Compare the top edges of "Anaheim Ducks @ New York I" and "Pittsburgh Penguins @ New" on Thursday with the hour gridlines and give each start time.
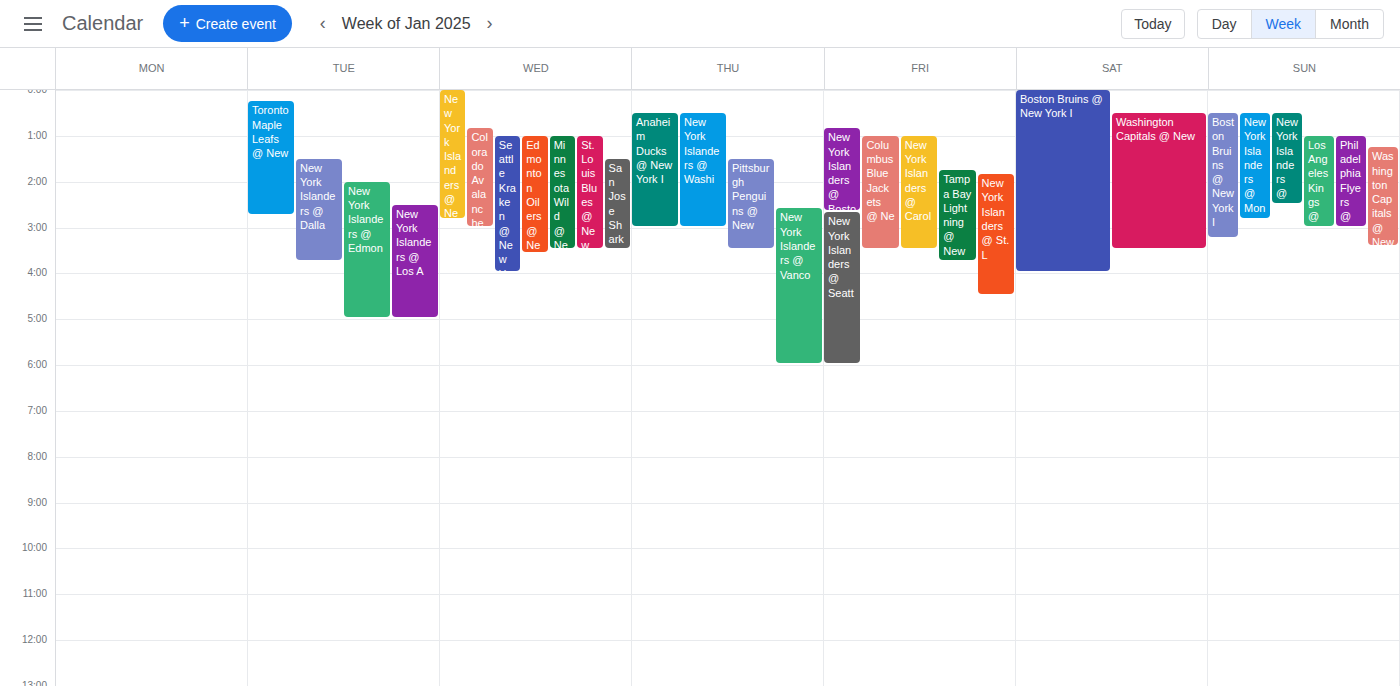
"Anaheim Ducks @ New York I": 12:30 AM, halfway between the 12 AM and 1 AM lines. "Pittsburgh Penguins @ New": 1:30 AM, halfway between the 1 AM and 2 AM lines.